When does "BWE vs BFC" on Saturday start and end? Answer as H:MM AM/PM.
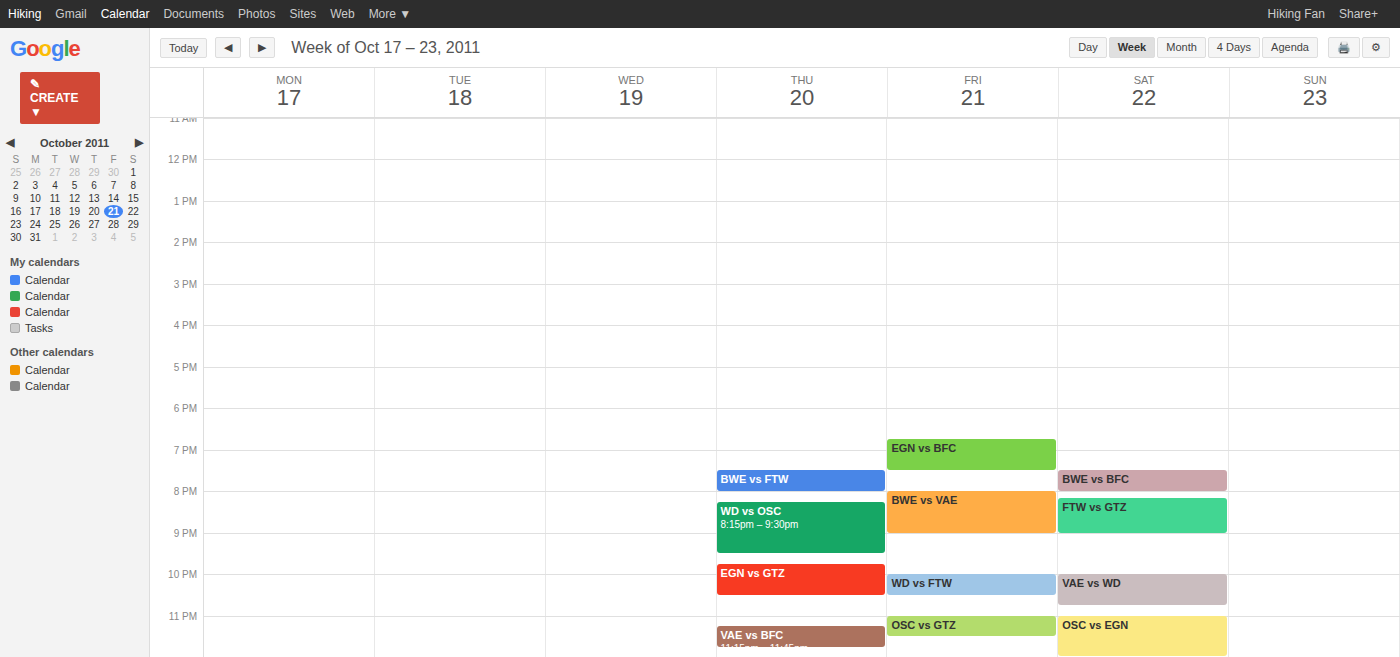
7:30 PM to 8:00 PM